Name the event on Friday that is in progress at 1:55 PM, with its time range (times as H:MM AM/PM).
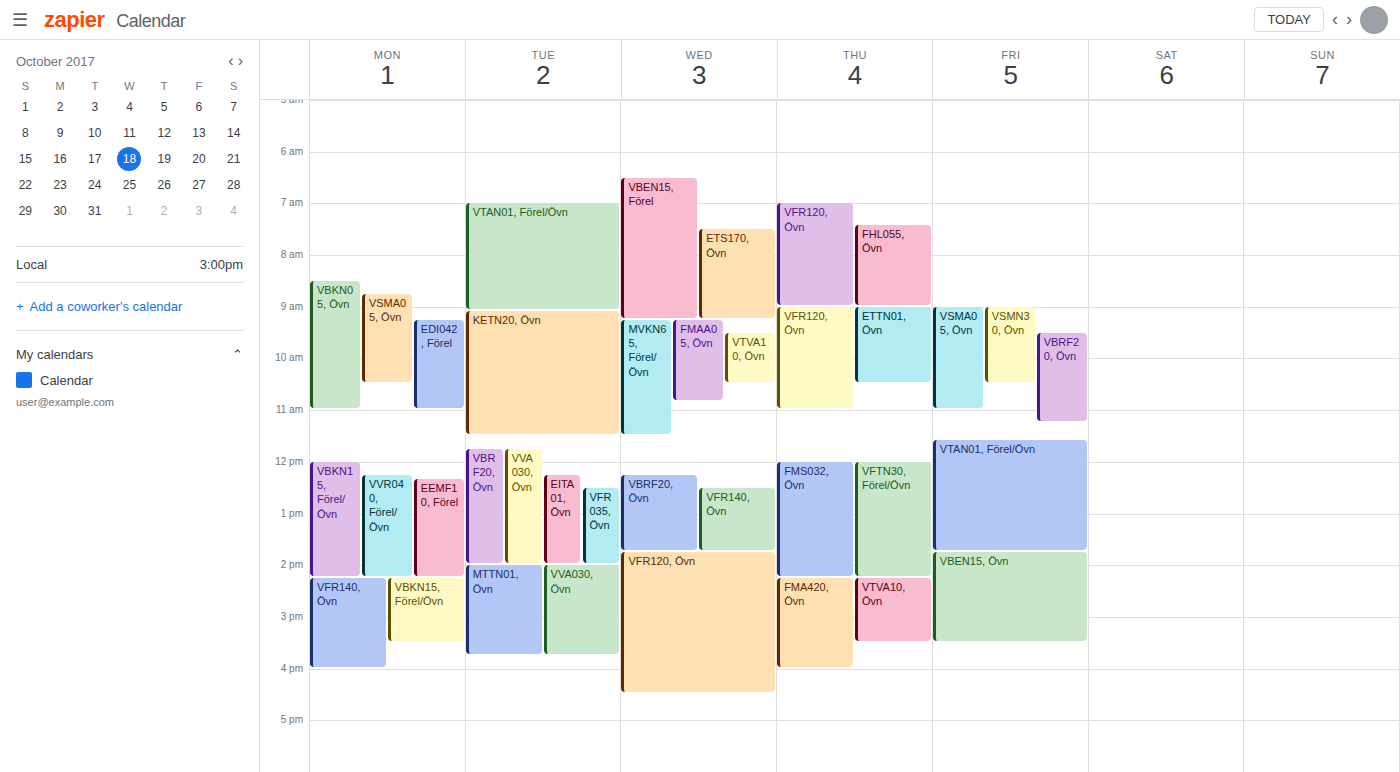
"VBEN15, Övn", 1:45 PM to 3:30 PM